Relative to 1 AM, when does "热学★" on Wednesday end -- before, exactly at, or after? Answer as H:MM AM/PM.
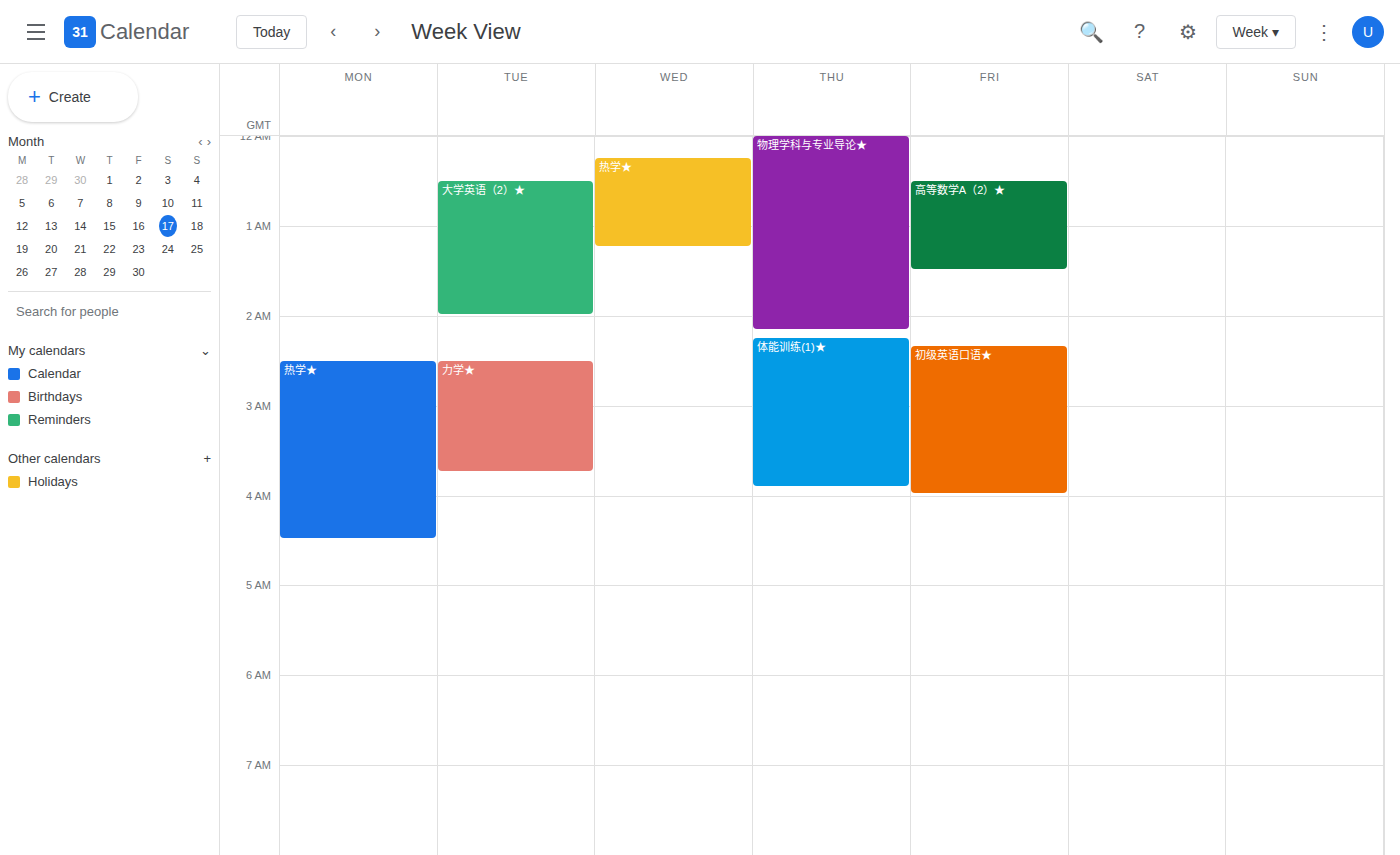
1:15 AM -- after 1 AM, 15 minutes below the 1 AM line.